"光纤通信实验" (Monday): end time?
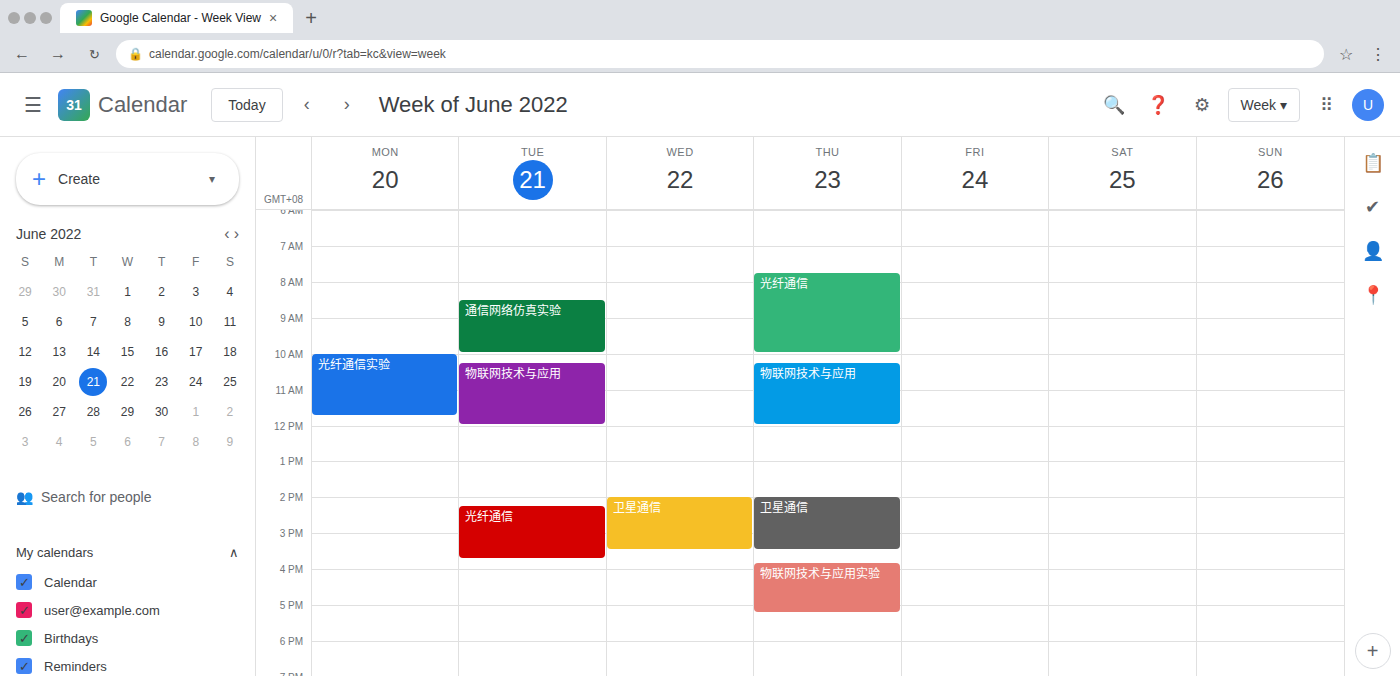
11:45 AM